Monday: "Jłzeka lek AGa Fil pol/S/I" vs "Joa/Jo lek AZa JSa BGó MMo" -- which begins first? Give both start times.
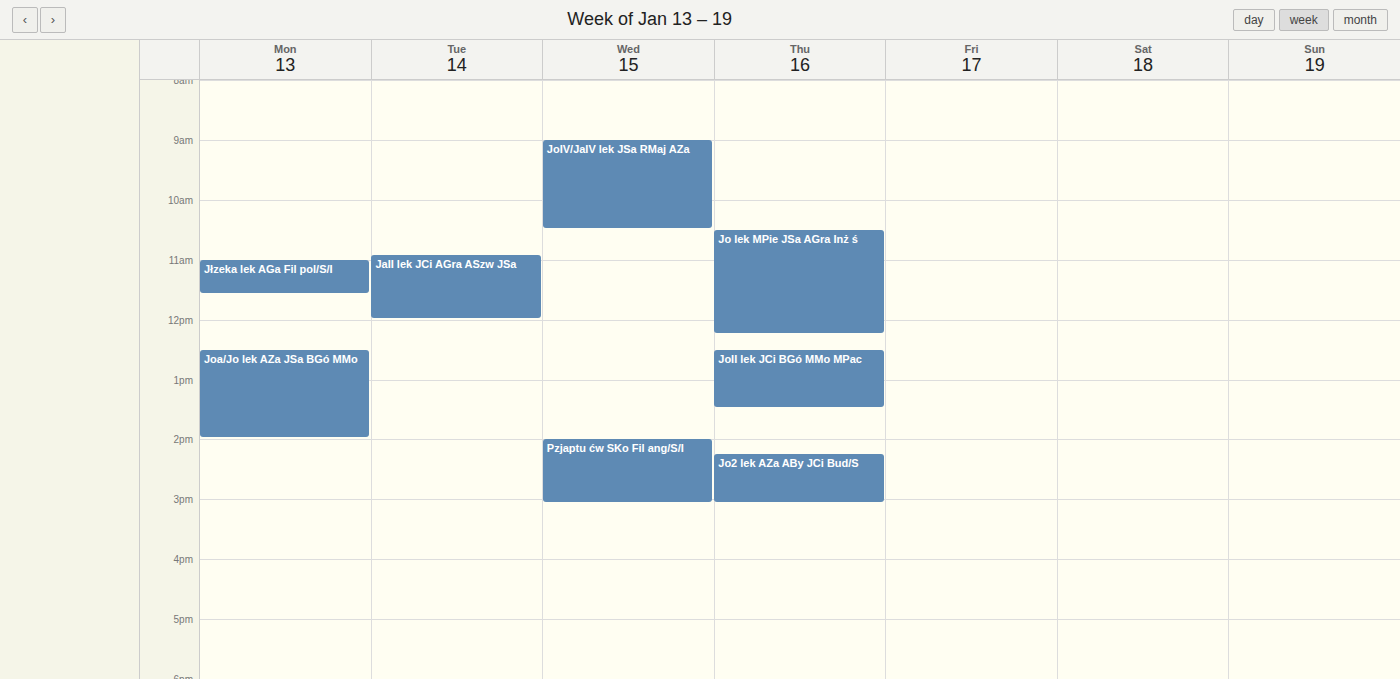
"Jłzeka lek AGa Fil pol/S/I" 11:00 AM; "Joa/Jo lek AZa JSa BGó MMo" 12:30 PM.